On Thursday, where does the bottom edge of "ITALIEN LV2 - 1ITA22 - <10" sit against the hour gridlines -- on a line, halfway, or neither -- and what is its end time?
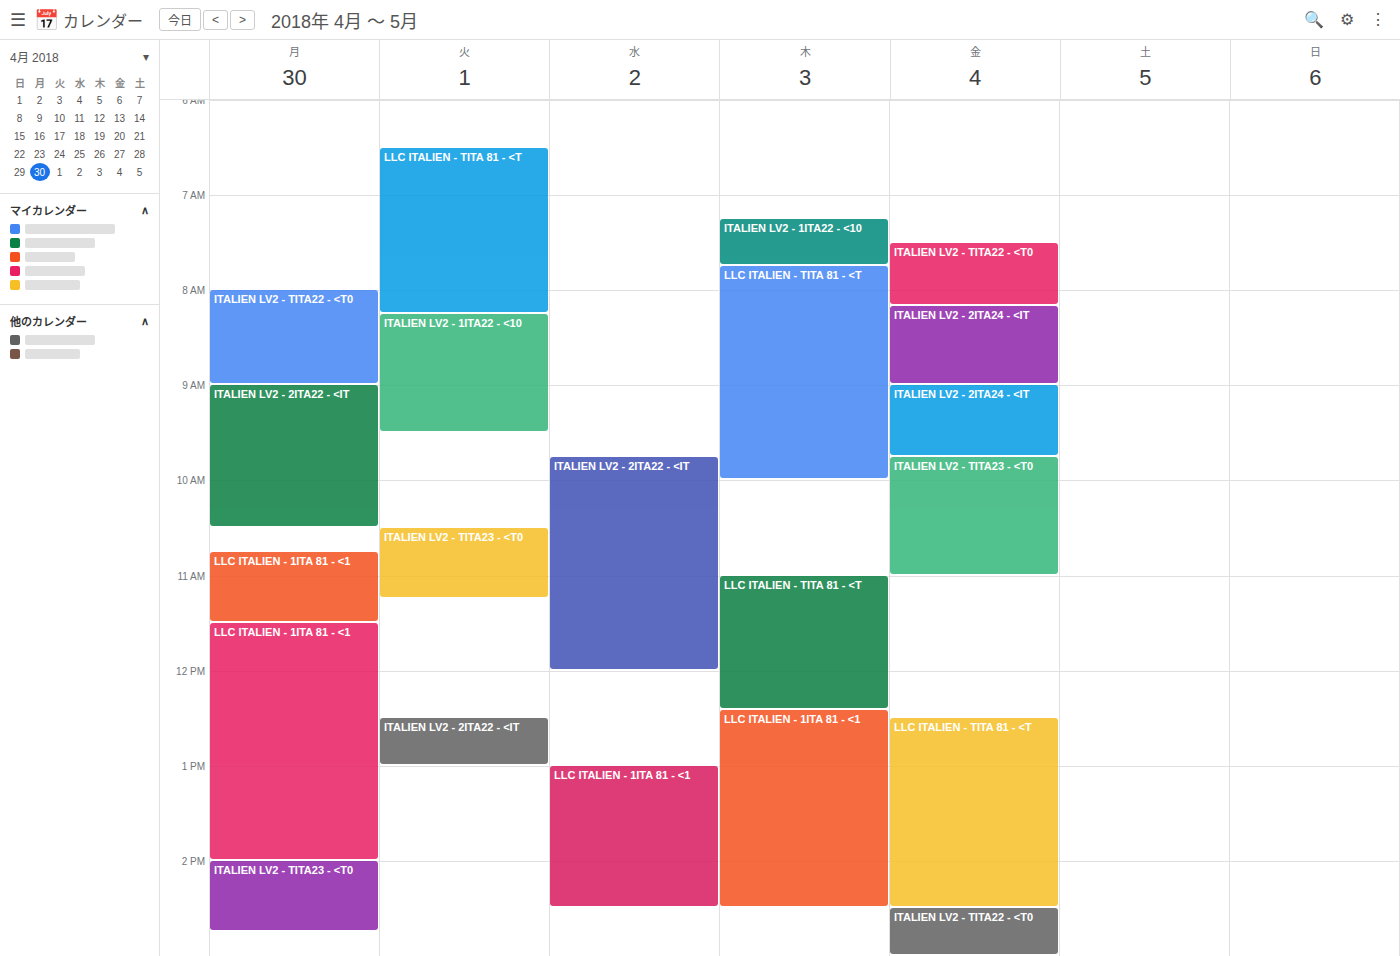
7:45 AM -- neither: three quarters of the way from the 7 AM line to the 8 AM line.